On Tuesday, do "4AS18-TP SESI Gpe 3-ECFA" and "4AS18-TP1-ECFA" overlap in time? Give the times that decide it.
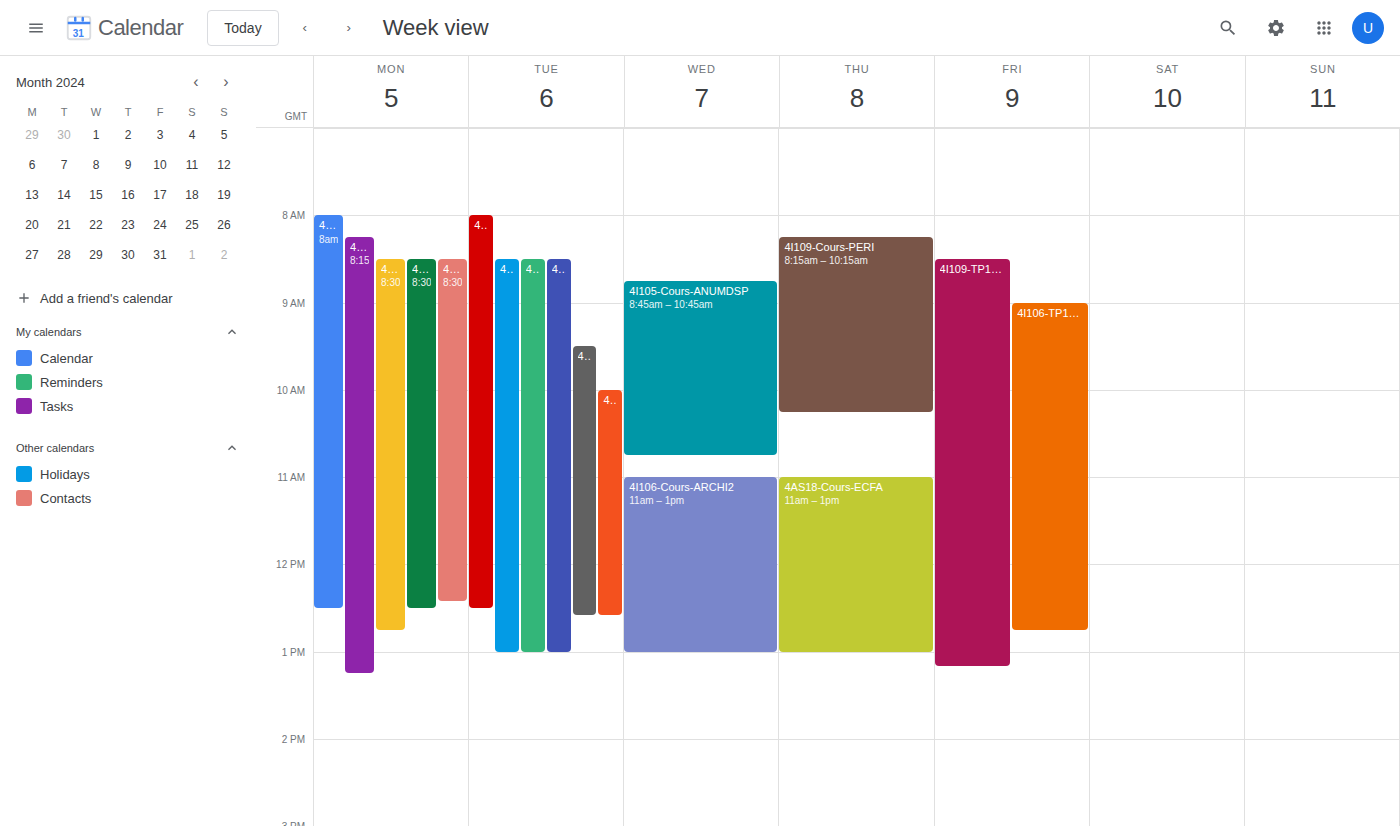
"4AS18-TP SESI Gpe 3-ECFA" starts at 8:30 AM, before "4AS18-TP1-ECFA" ends at 12:30 PM -- they overlap.